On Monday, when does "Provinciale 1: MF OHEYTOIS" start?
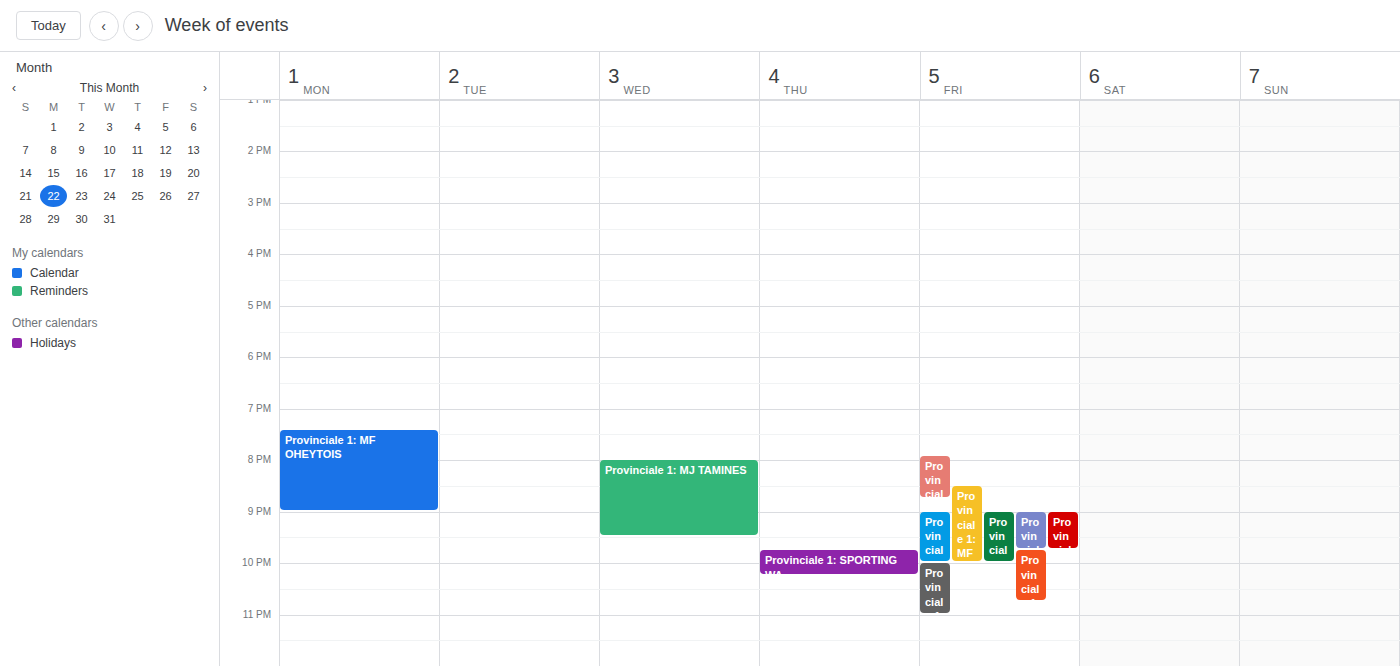
7:25 PM